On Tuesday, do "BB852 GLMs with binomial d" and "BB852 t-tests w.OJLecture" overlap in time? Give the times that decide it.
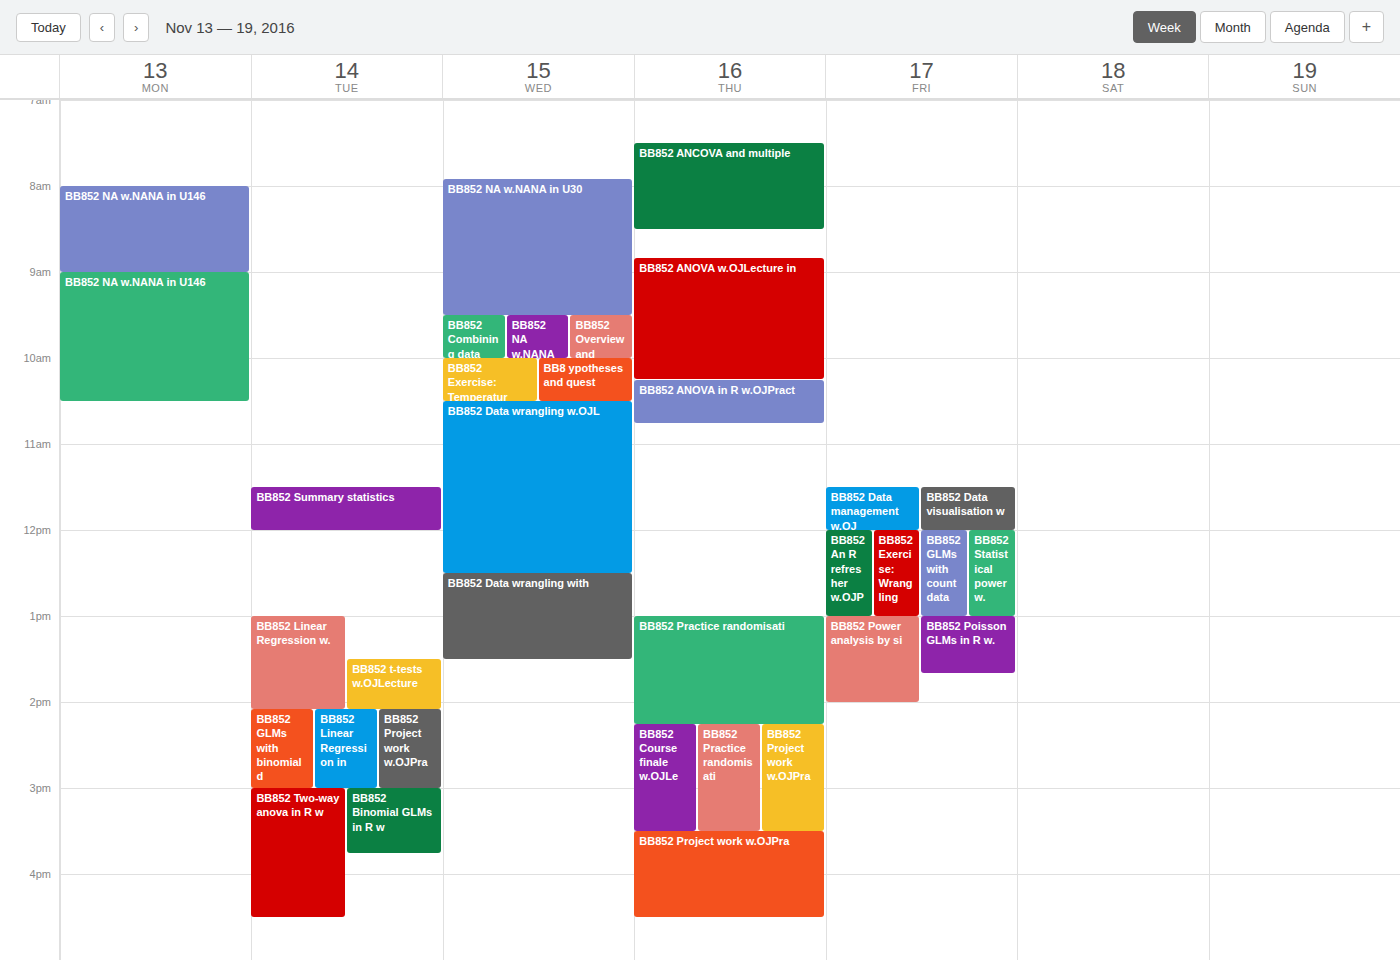
"BB852 t-tests w.OJLecture" ends at 2:05 PM, exactly when "BB852 GLMs with binomial d" starts -- they touch but do not overlap.